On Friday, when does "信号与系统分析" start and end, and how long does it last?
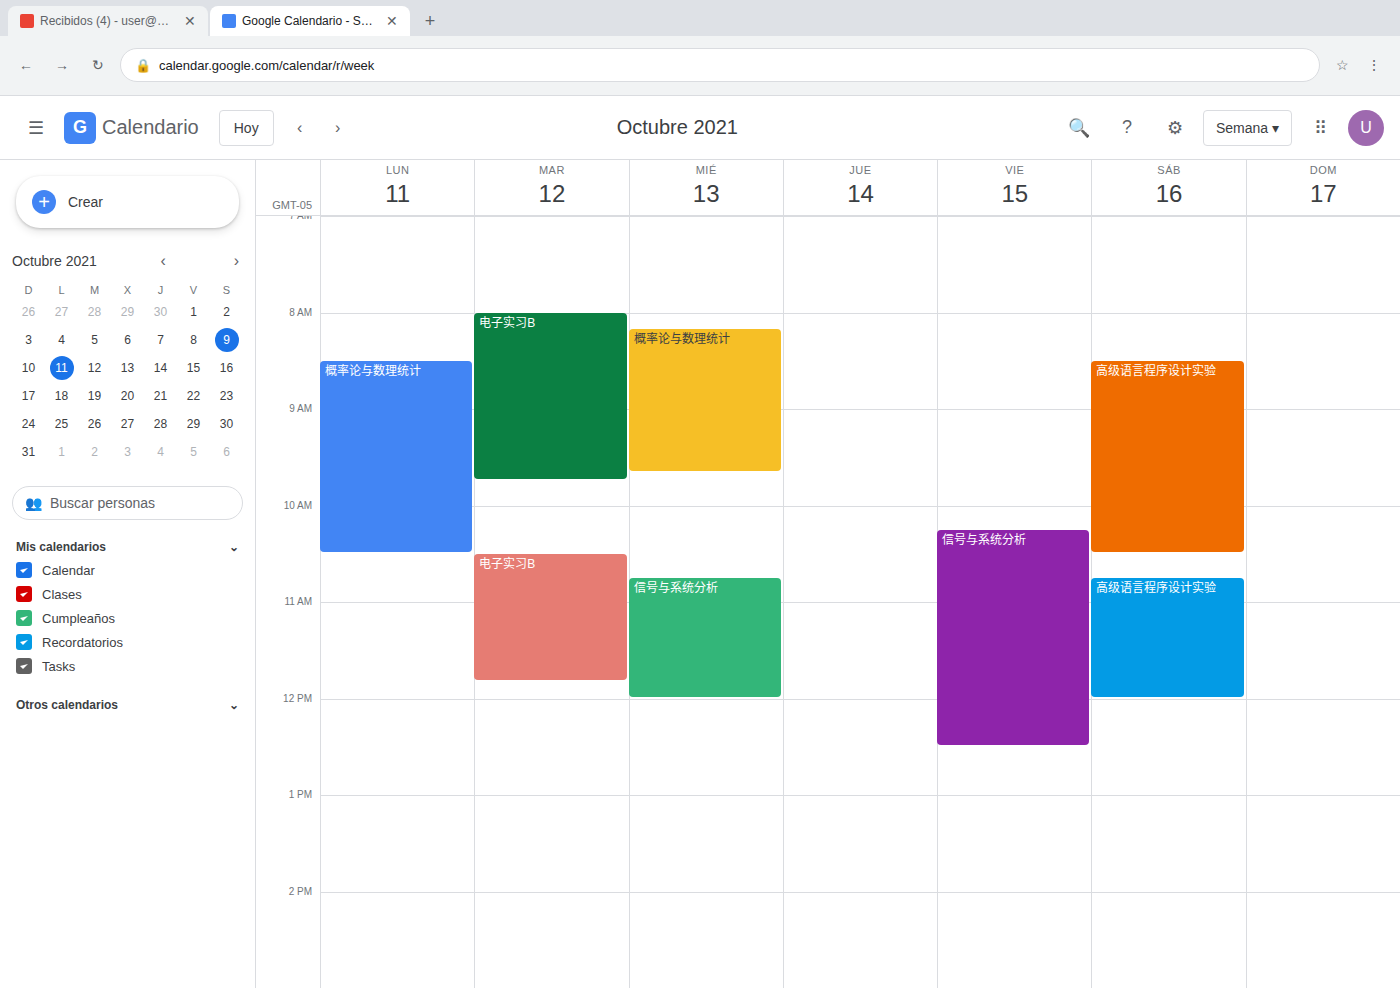
10:15 AM to 12:30 PM, 2 hours 15 minutes